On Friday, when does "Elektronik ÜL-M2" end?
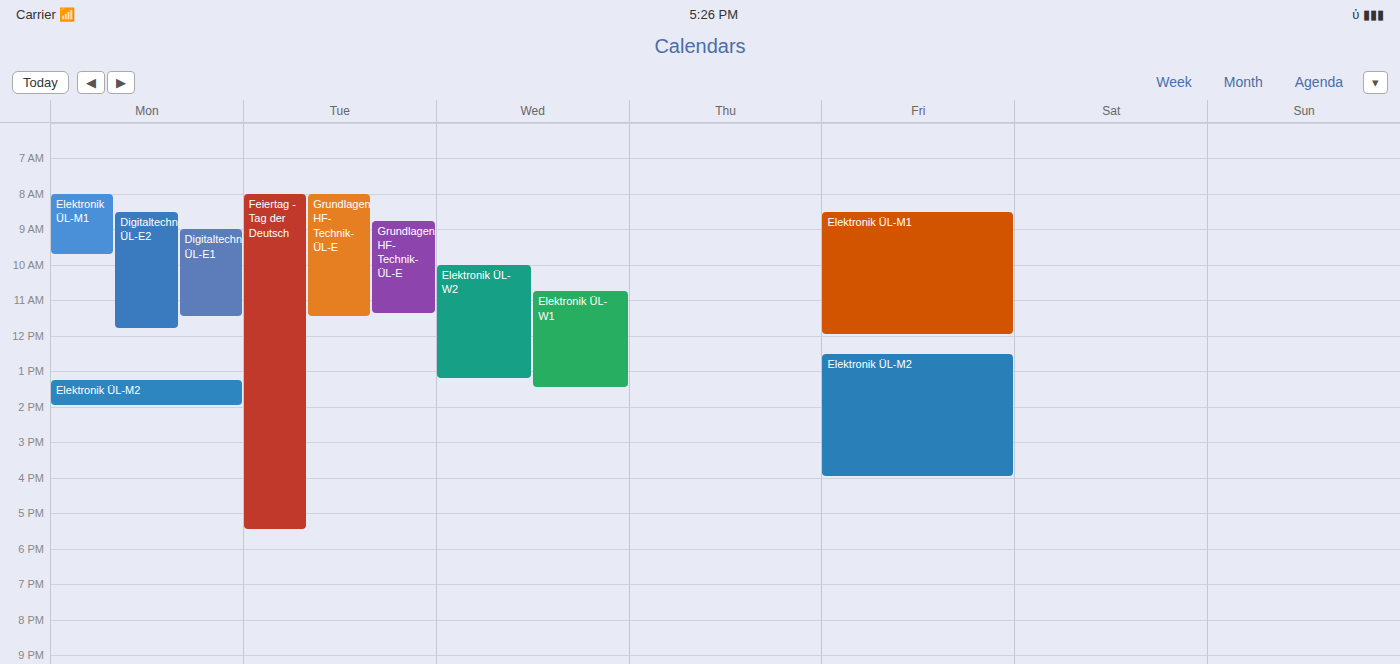
4:00 PM